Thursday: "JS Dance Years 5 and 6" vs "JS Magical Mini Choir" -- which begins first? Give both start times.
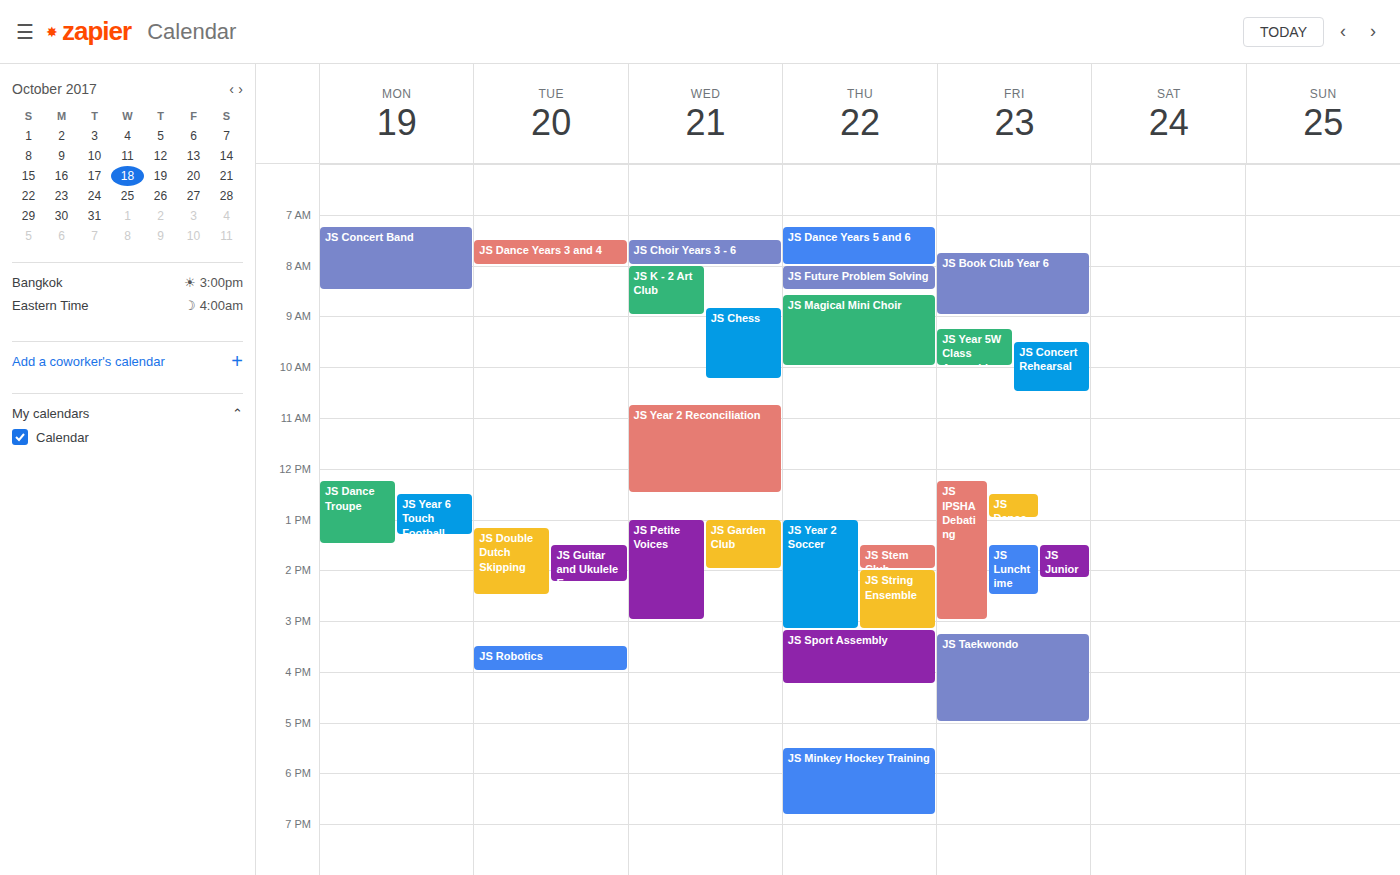
"JS Dance Years 5 and 6" 7:15 AM; "JS Magical Mini Choir" 8:35 AM.